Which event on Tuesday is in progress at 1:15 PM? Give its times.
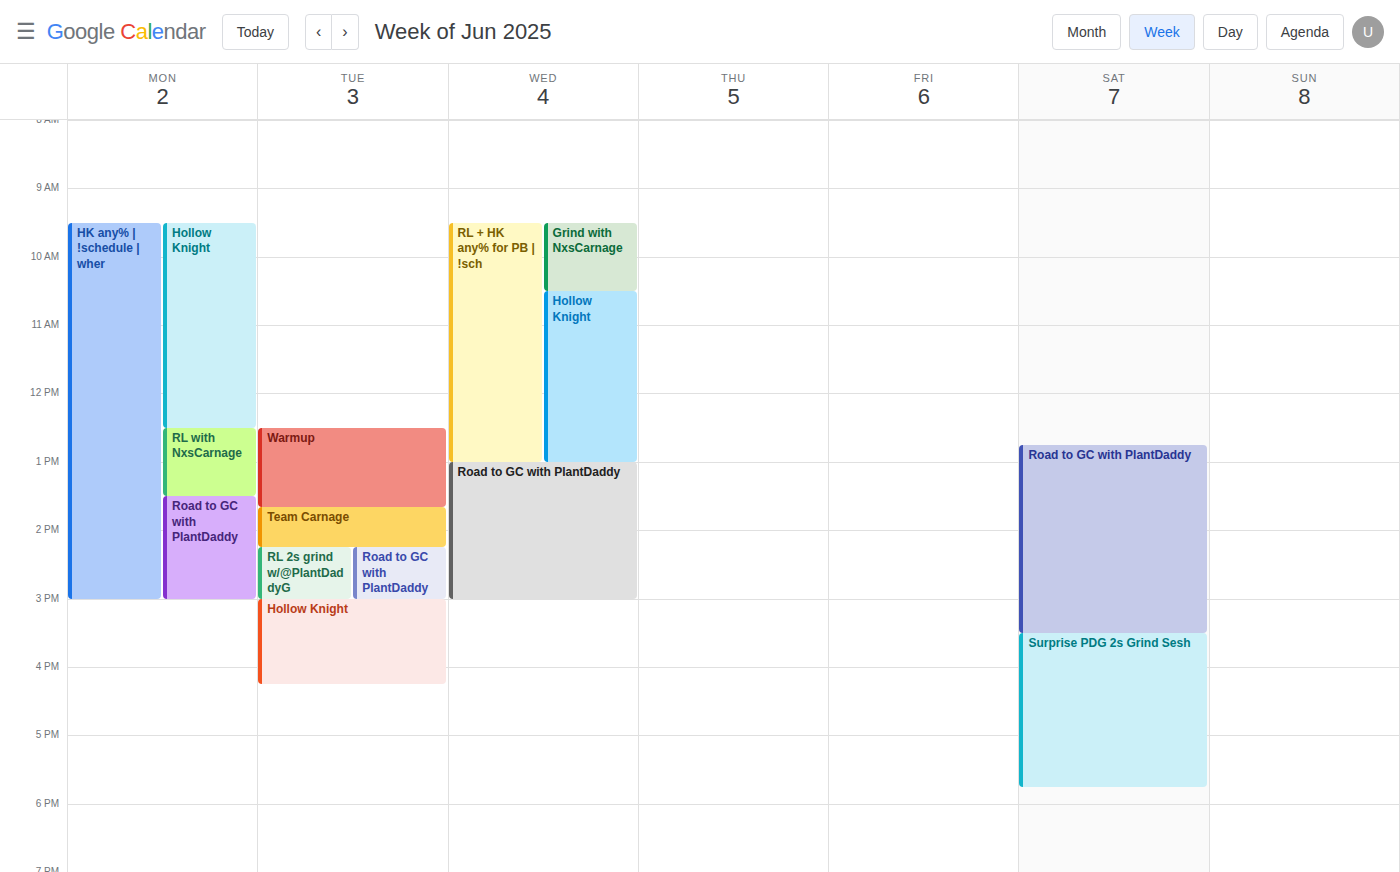
"Warmup", 12:30 PM to 1:40 PM